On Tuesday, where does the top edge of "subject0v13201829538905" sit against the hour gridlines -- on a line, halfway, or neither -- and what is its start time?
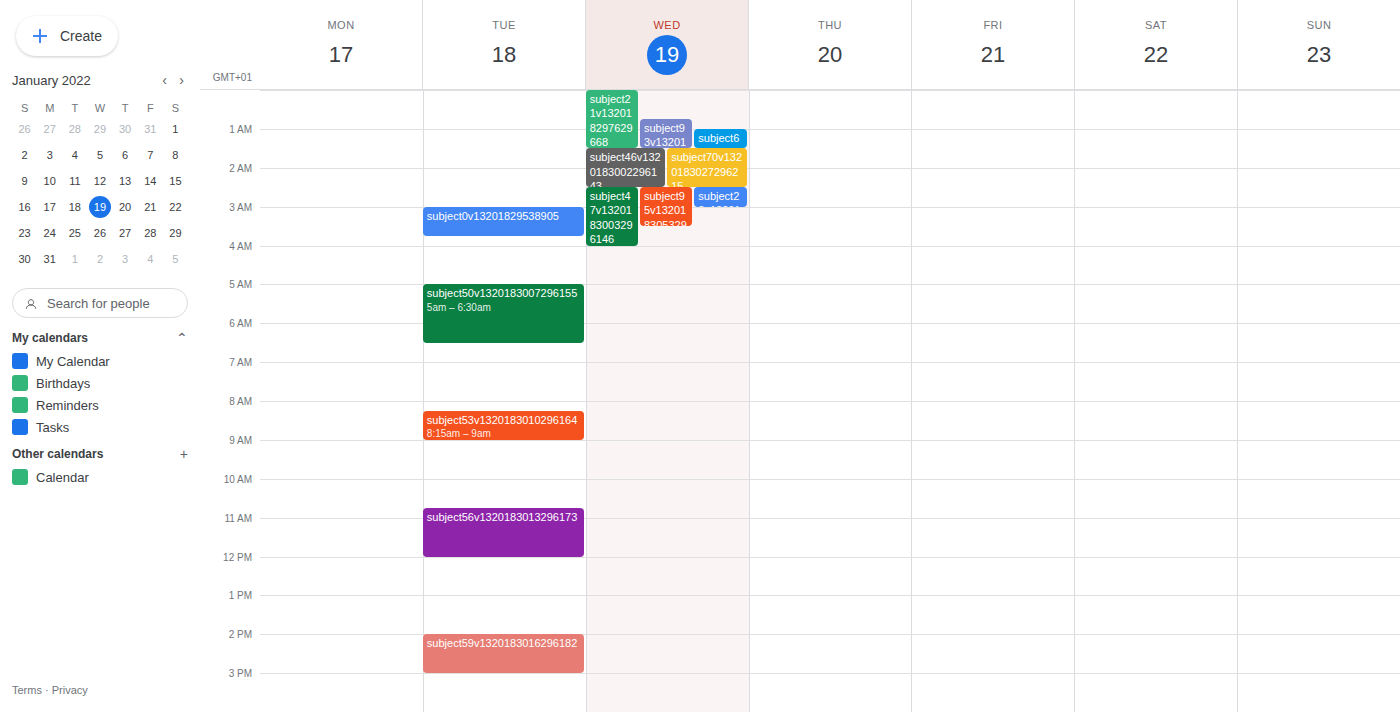
3:00 AM -- exactly on the 3 AM line.